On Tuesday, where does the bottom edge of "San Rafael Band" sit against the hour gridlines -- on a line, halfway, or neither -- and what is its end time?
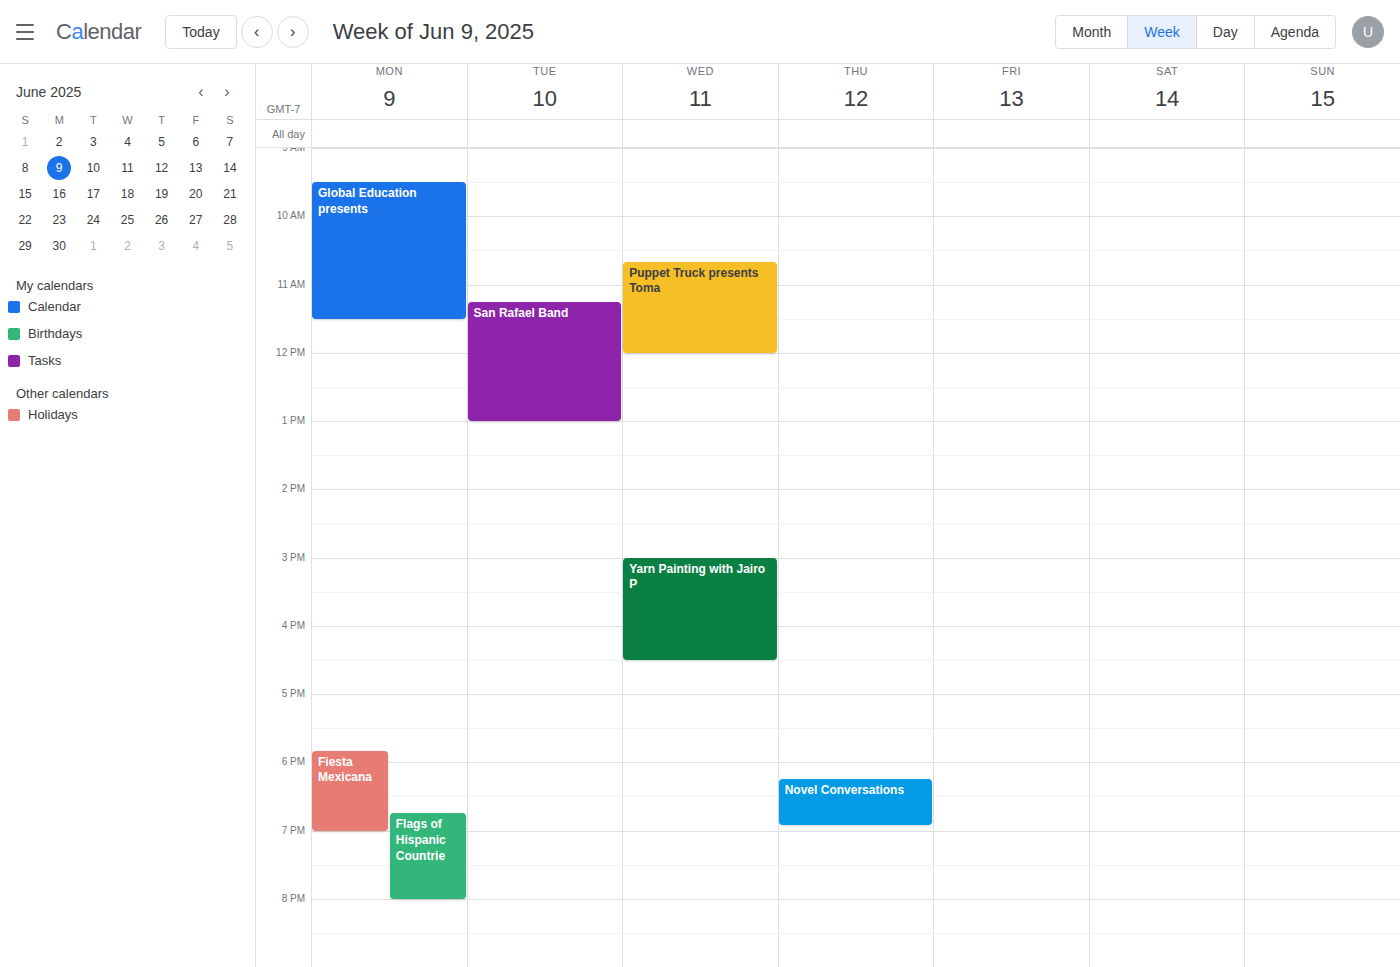
1:00 PM -- exactly on the 1 PM line.